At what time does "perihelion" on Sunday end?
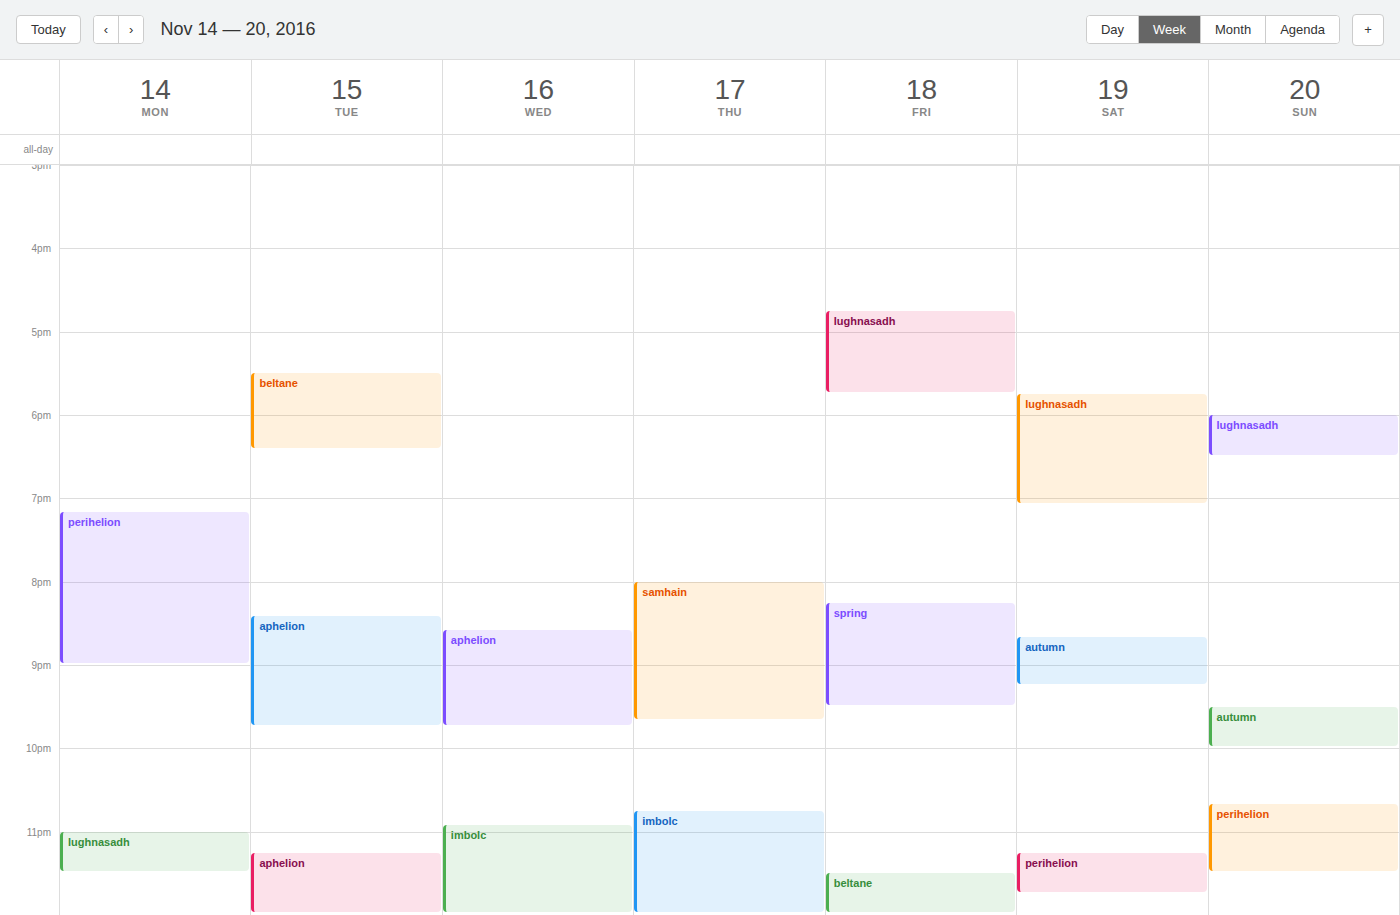
23:30